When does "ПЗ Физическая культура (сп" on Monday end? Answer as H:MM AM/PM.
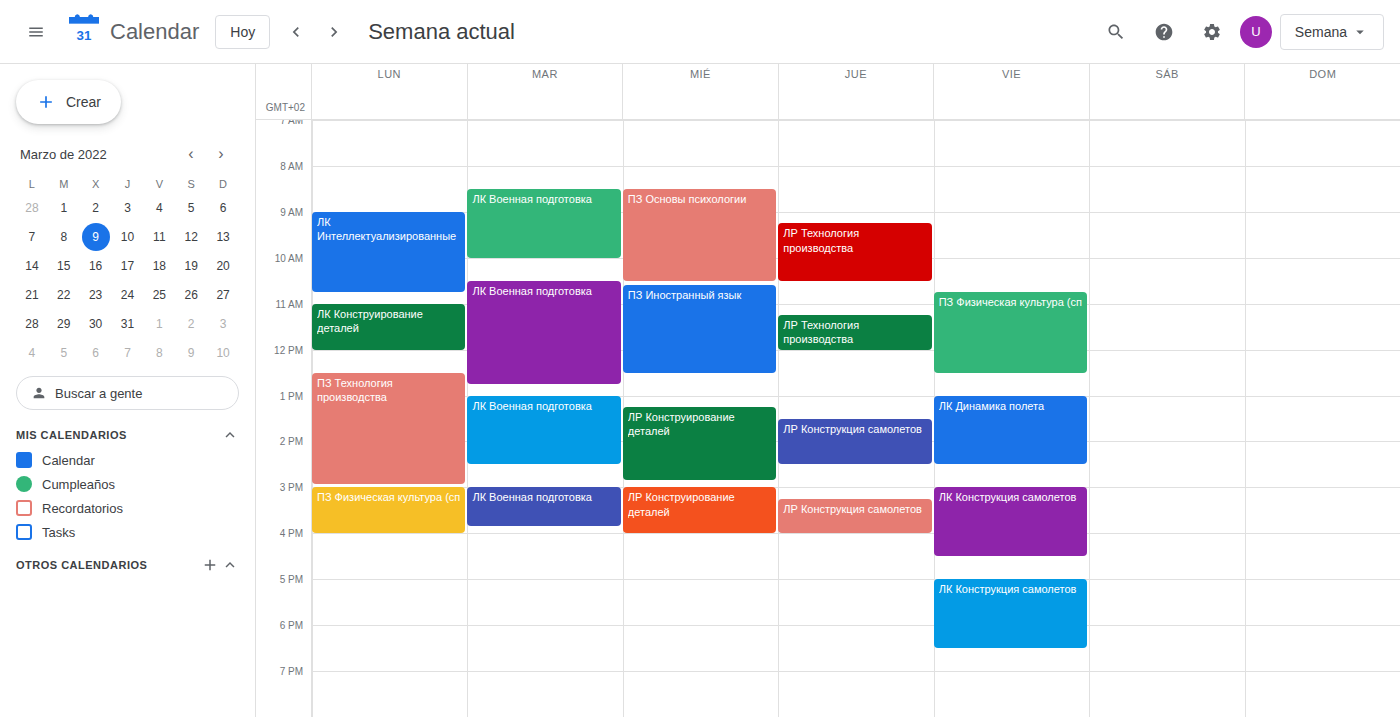
4:00 PM